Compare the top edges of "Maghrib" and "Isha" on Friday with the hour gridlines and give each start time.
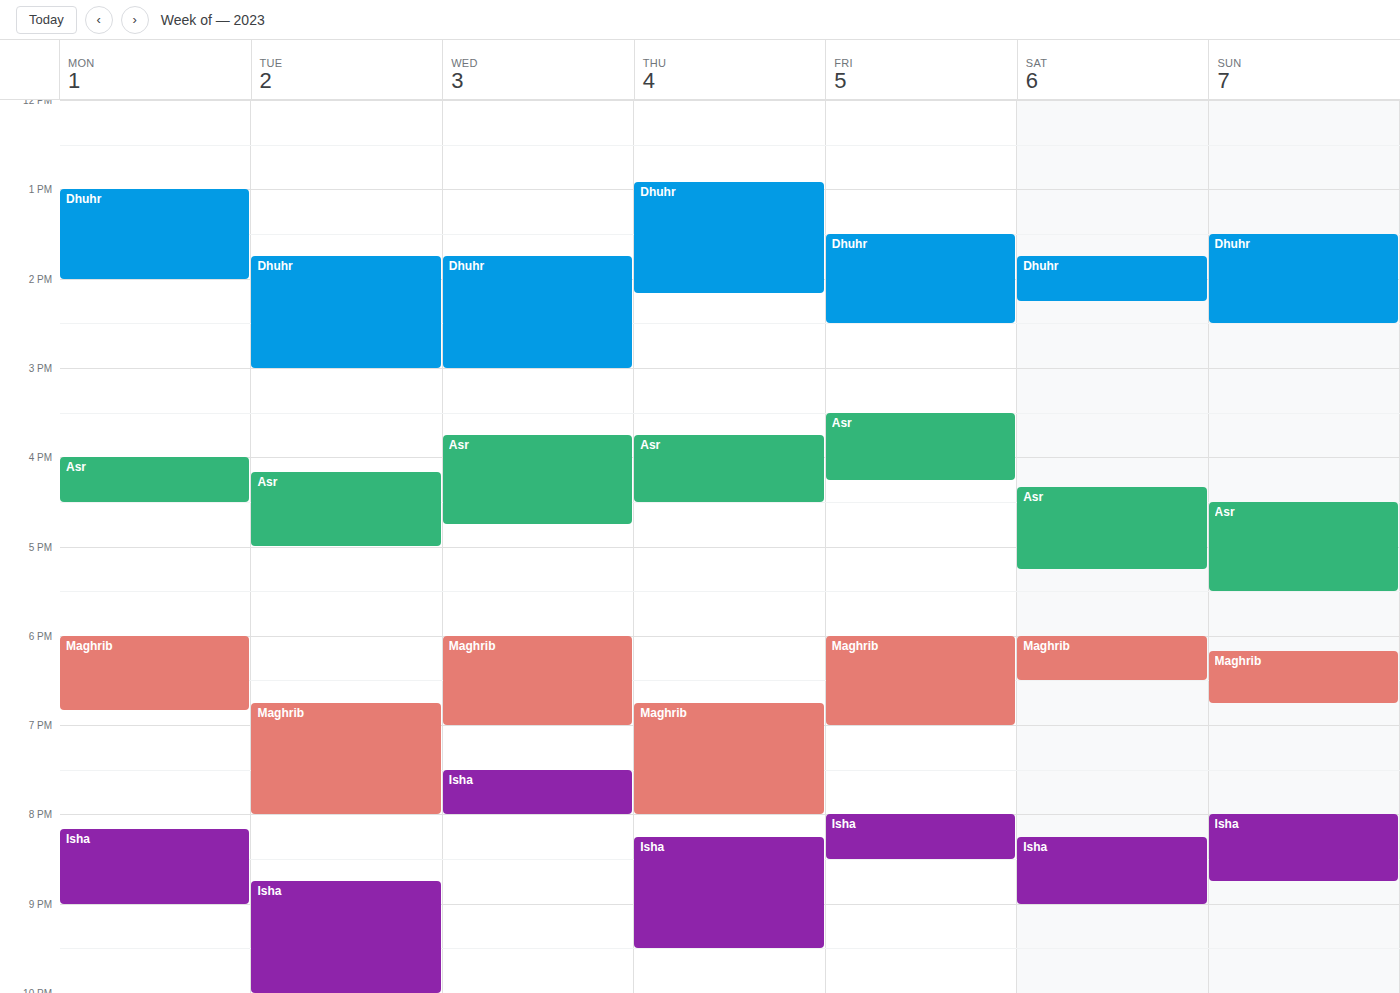
"Maghrib": 6:00 PM, exactly on the 6 PM line. "Isha": 8:00 PM, exactly on the 8 PM line.